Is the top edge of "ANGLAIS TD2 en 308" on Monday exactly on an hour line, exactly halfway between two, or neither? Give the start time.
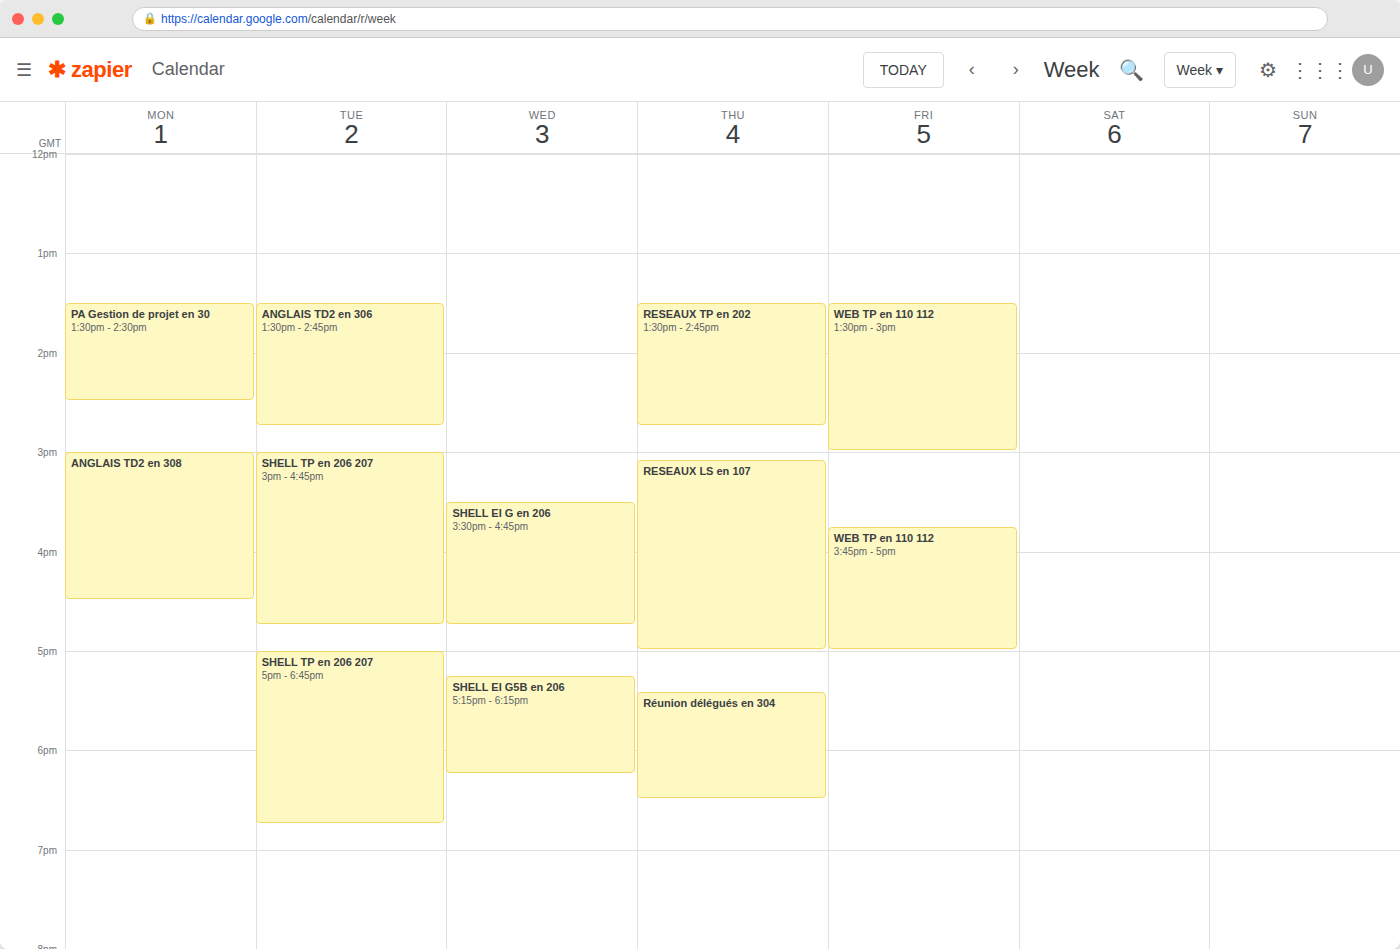
3:00 PM -- exactly on the 3 PM line.